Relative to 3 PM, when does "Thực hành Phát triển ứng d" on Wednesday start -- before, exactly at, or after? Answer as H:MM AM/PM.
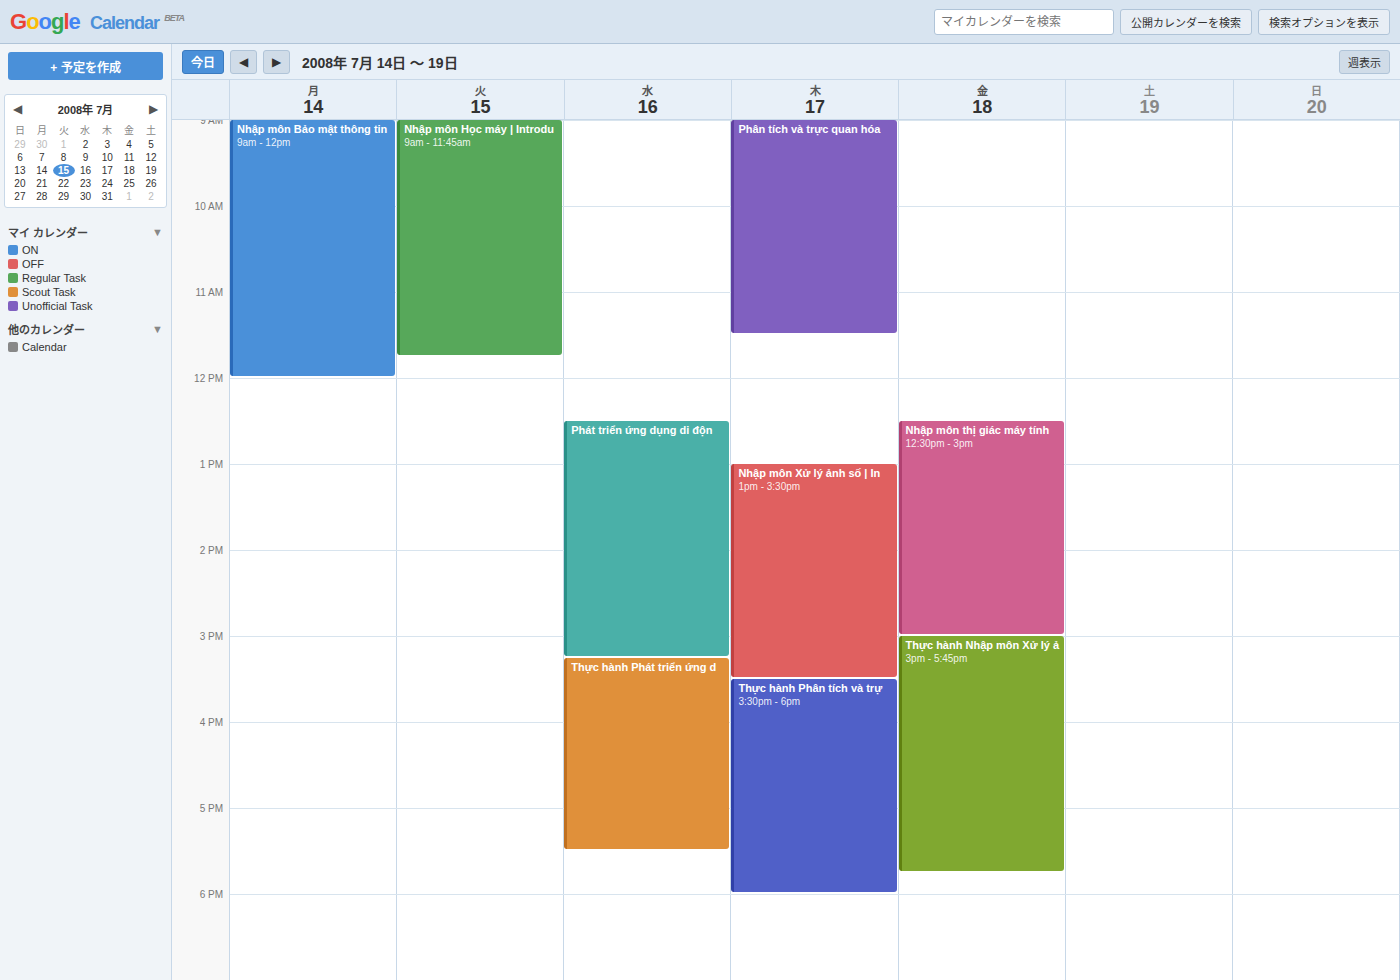
3:15 PM -- after 3 PM, 15 minutes below the 3 PM line.